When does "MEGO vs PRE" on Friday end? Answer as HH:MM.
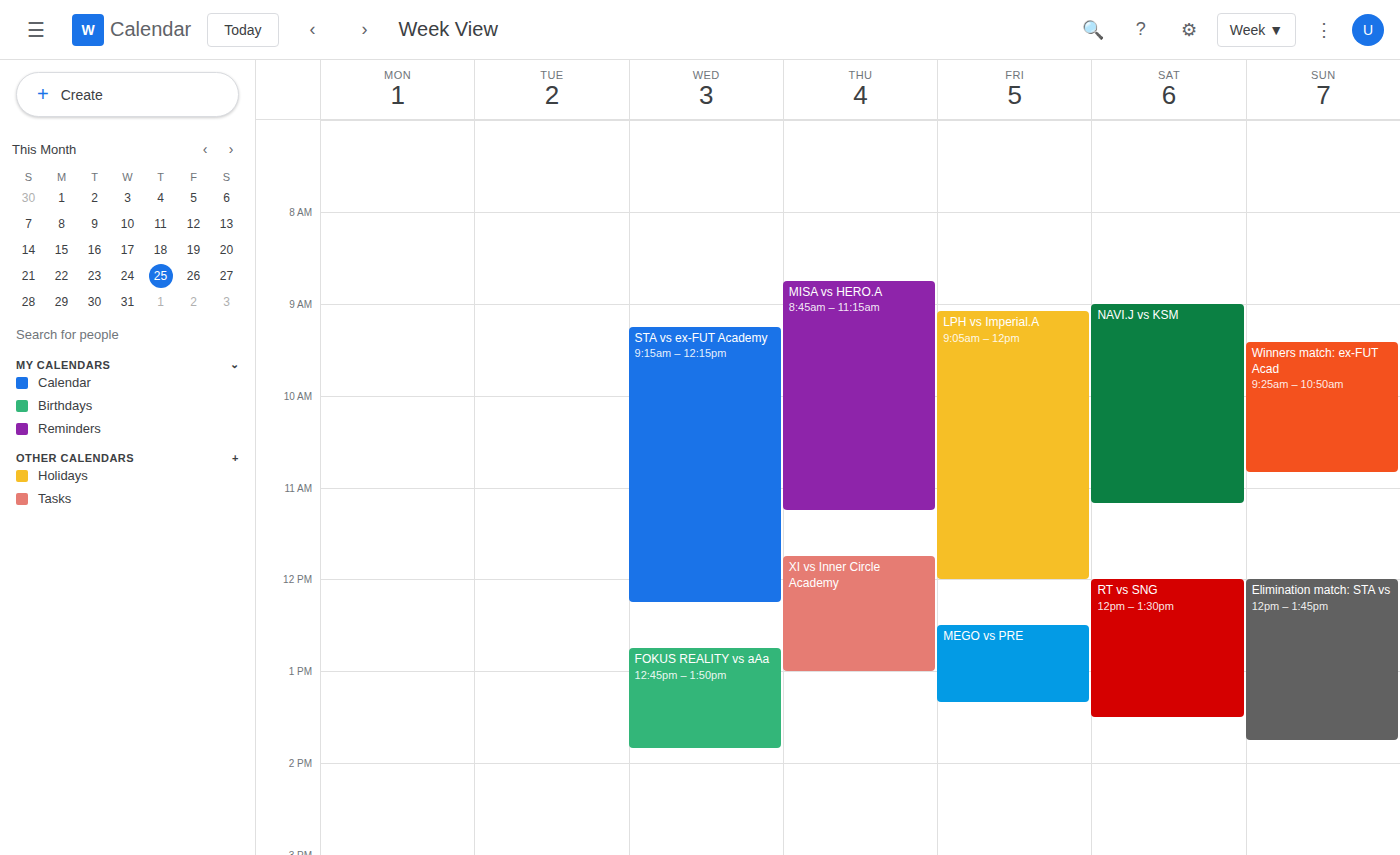
13:20